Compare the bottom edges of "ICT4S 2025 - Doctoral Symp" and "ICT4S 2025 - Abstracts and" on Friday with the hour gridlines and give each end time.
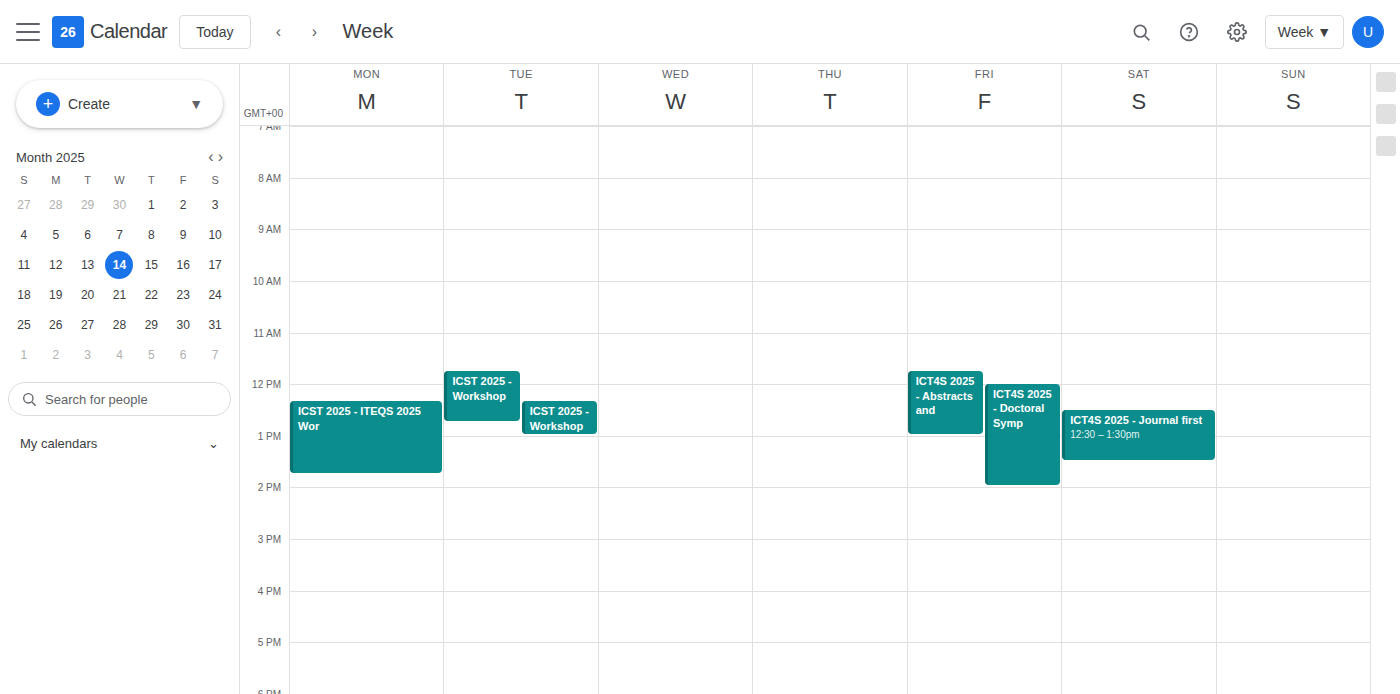
"ICT4S 2025 - Doctoral Symp": 14:00, exactly on the 14:00 line. "ICT4S 2025 - Abstracts and": 13:00, exactly on the 13:00 line.